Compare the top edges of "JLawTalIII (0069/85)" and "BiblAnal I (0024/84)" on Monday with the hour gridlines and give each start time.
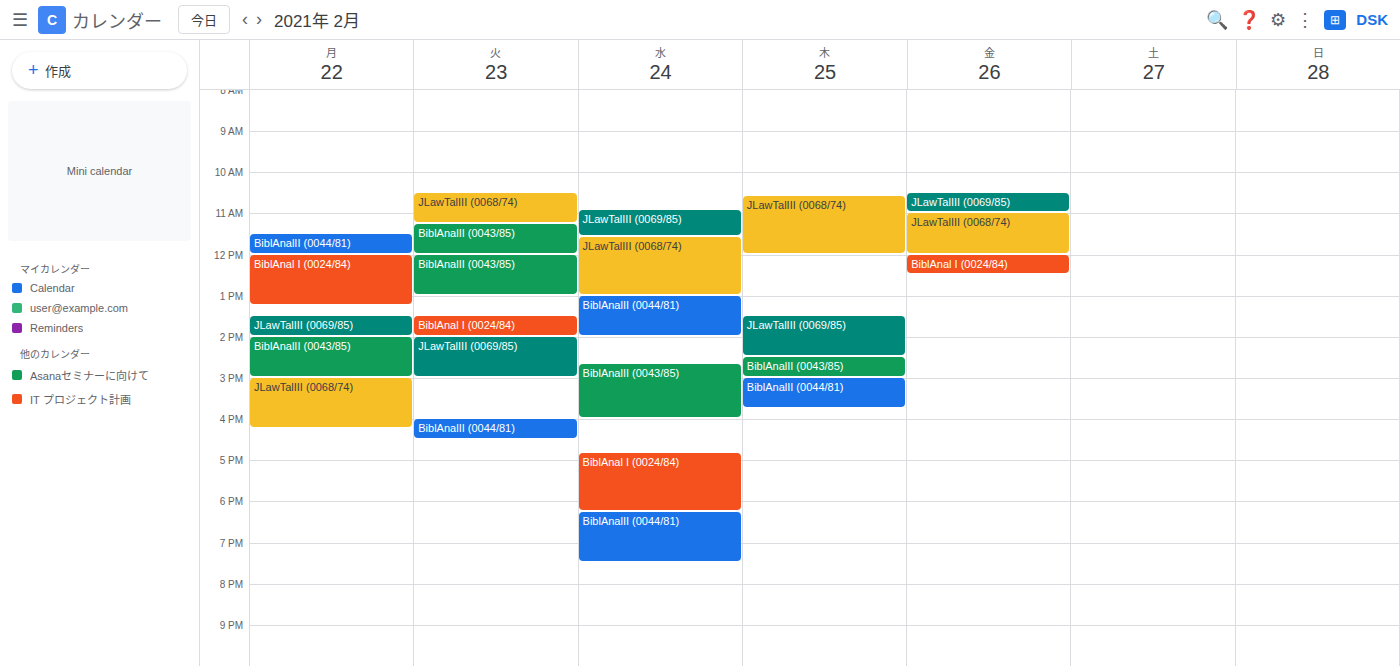
"JLawTalIII (0069/85)": 1:30 PM, halfway between the 1 PM and 2 PM lines. "BiblAnal I (0024/84)": 12:00 PM, exactly on the 12 PM line.